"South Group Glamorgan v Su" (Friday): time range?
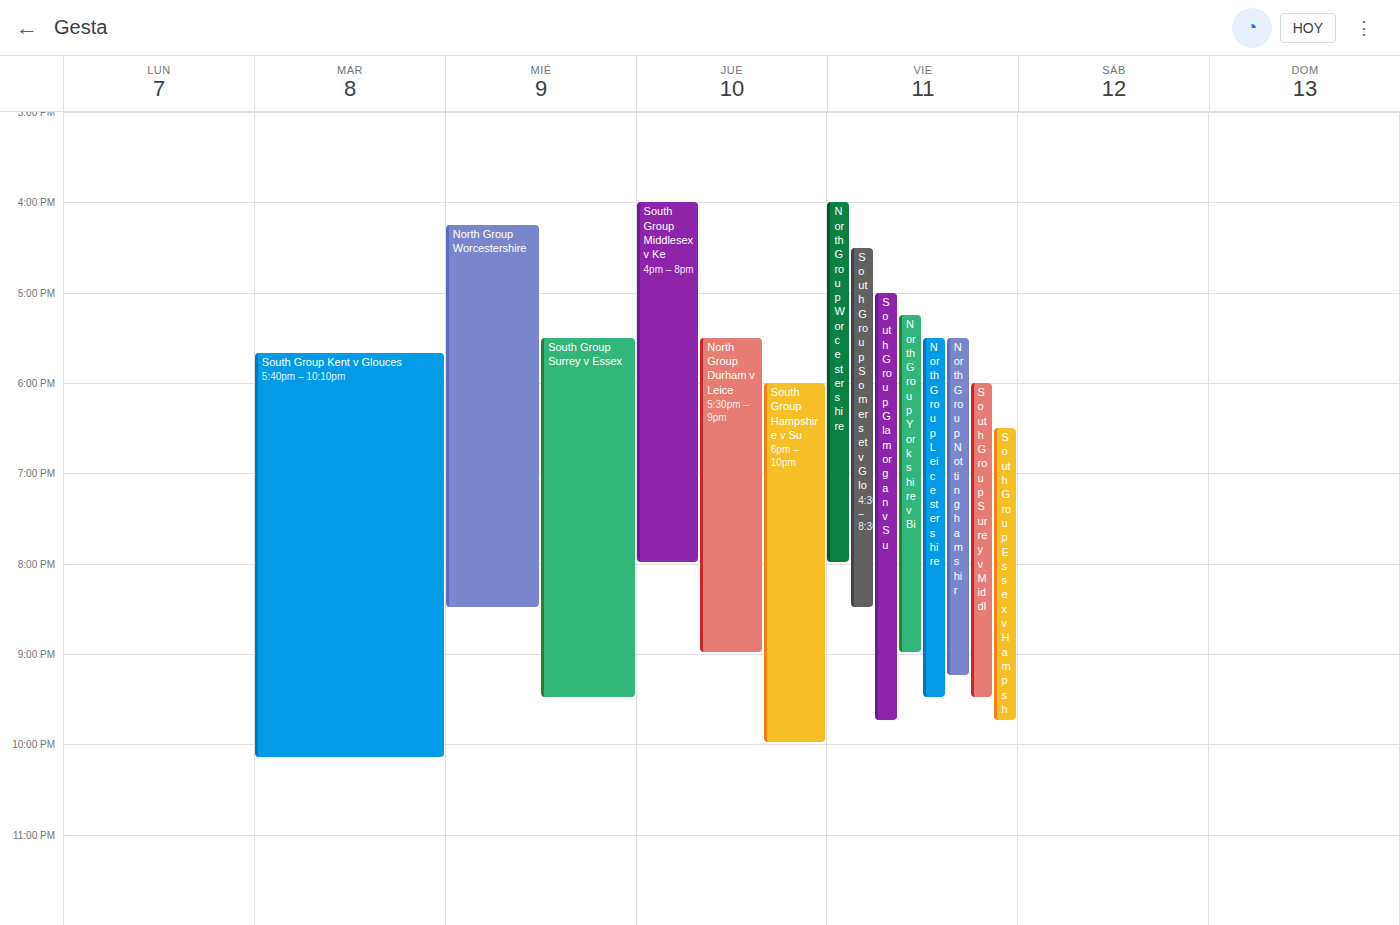
17:00 to 21:45